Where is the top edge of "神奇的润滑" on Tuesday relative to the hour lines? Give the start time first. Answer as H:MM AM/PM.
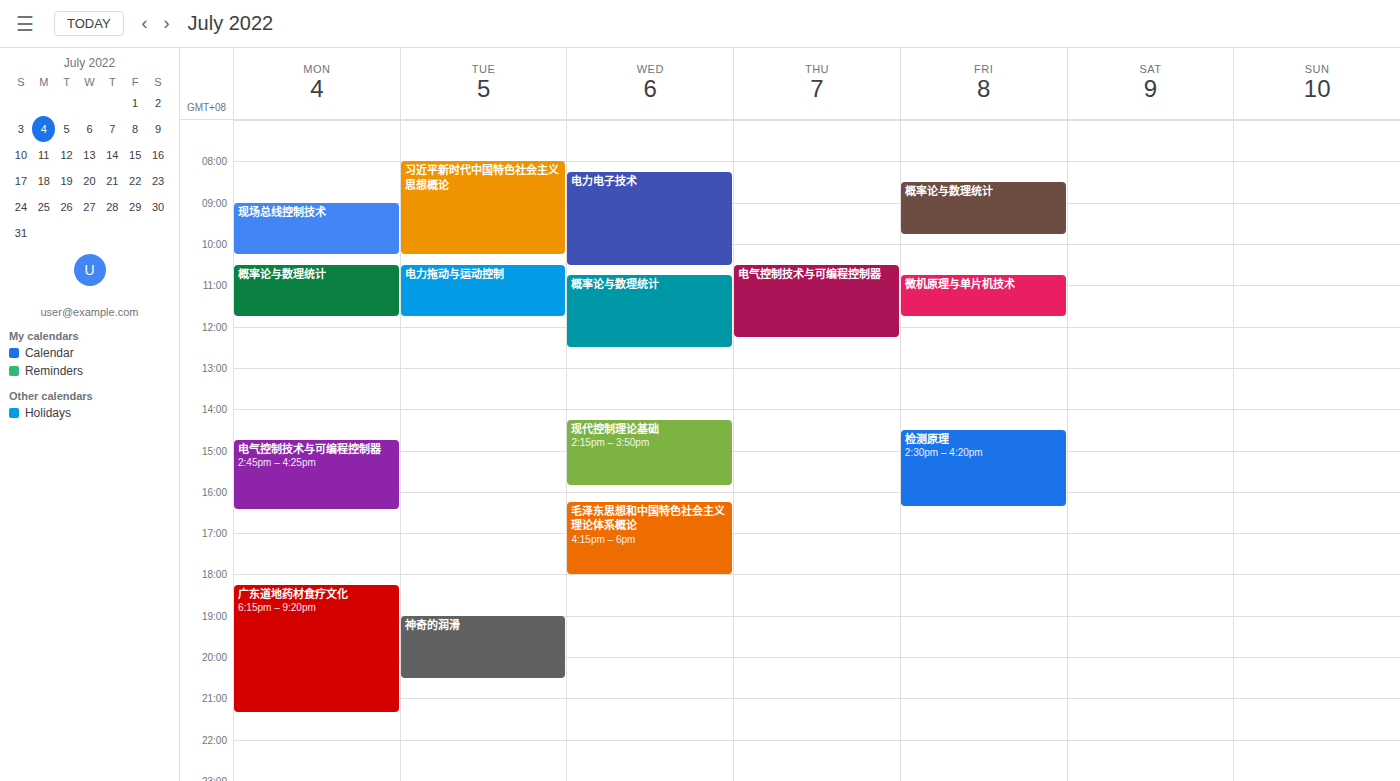
7:00 PM -- exactly on the 7 PM line.